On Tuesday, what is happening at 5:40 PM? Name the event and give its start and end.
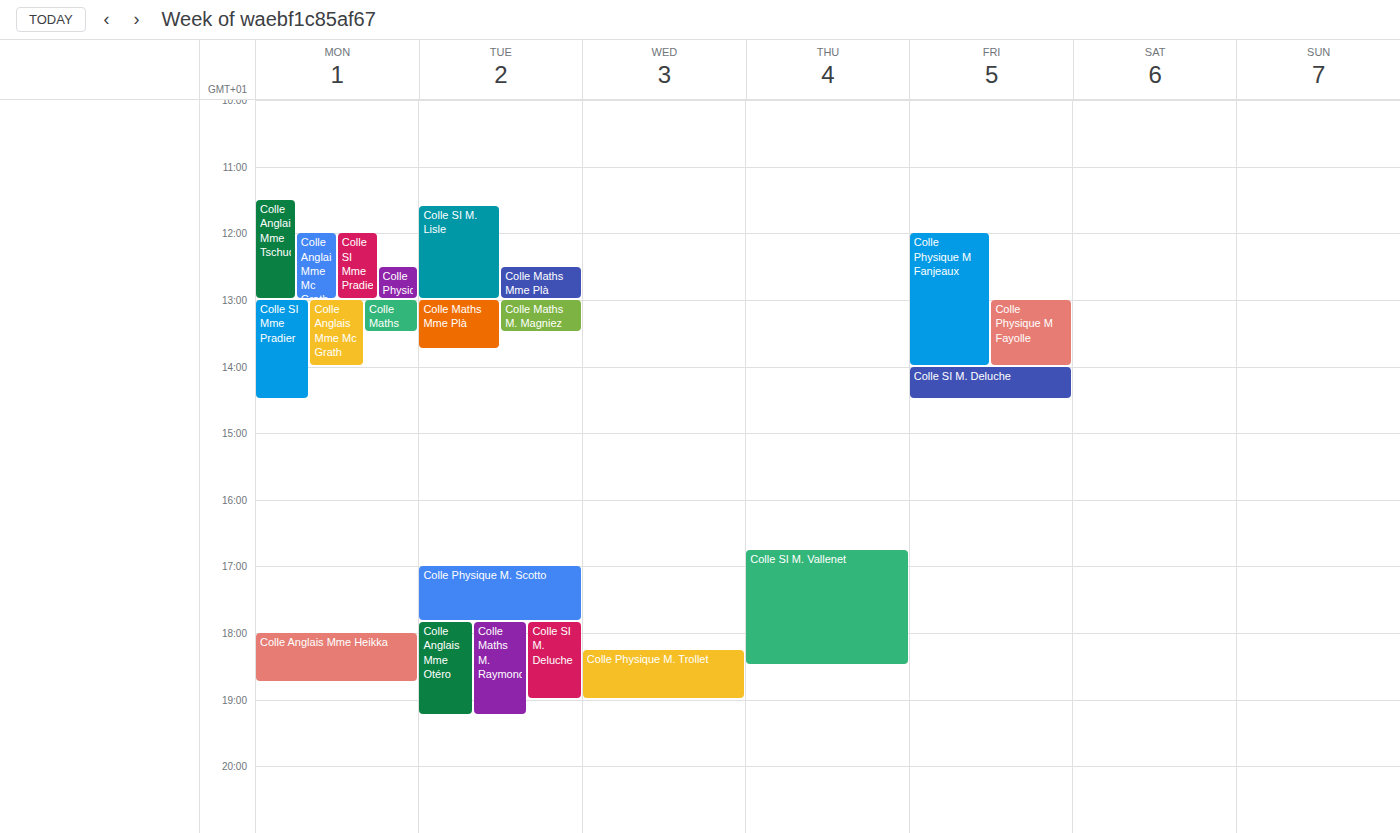
"Colle Physique M. Scotto", 5:00 PM to 5:50 PM